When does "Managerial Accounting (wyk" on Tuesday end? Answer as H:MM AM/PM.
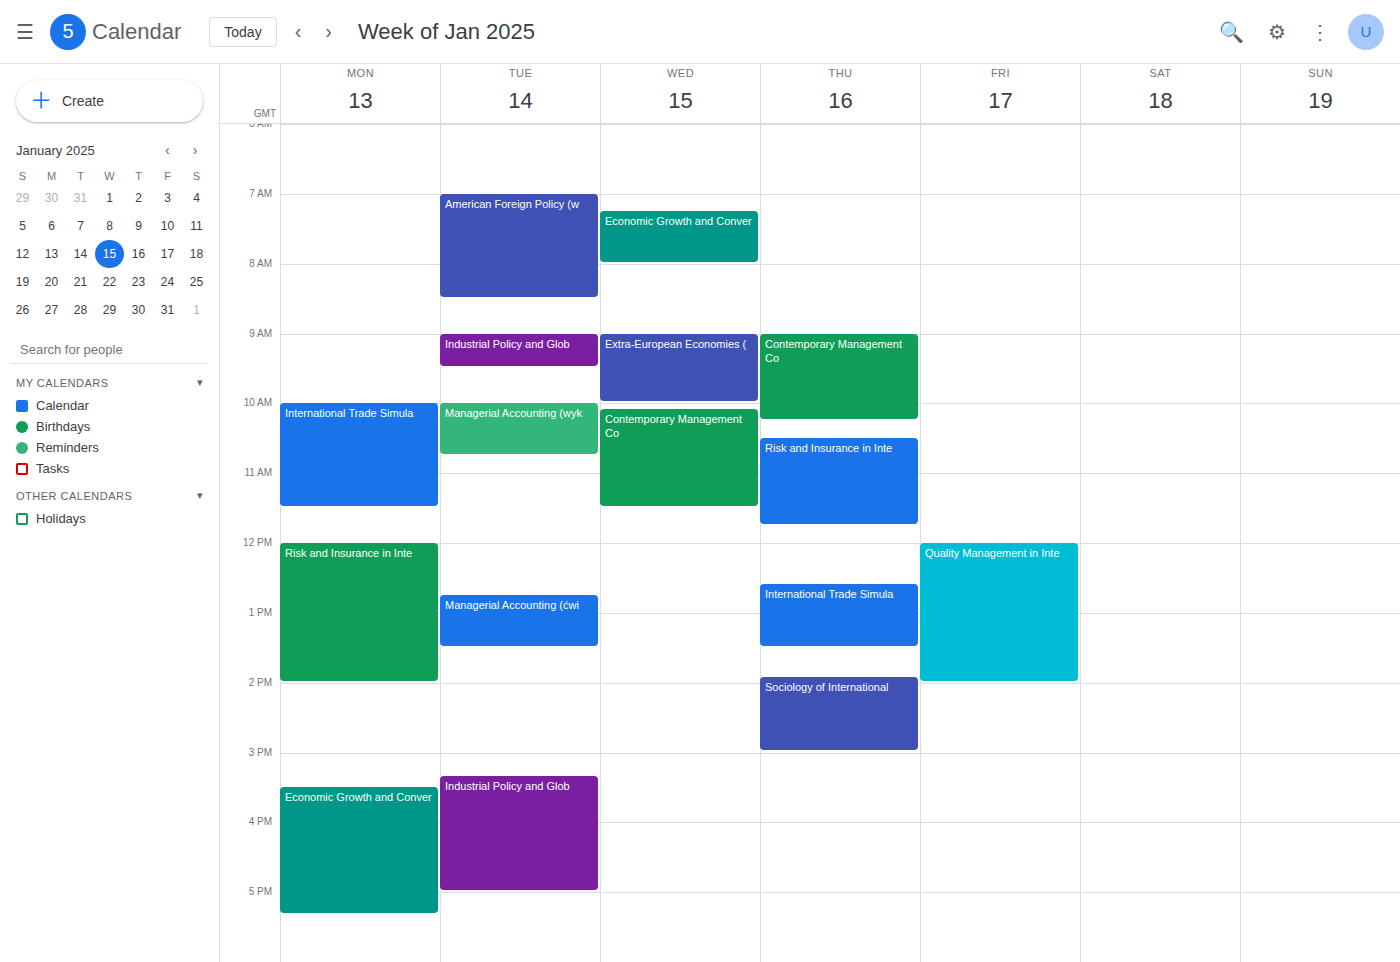
10:45 AM